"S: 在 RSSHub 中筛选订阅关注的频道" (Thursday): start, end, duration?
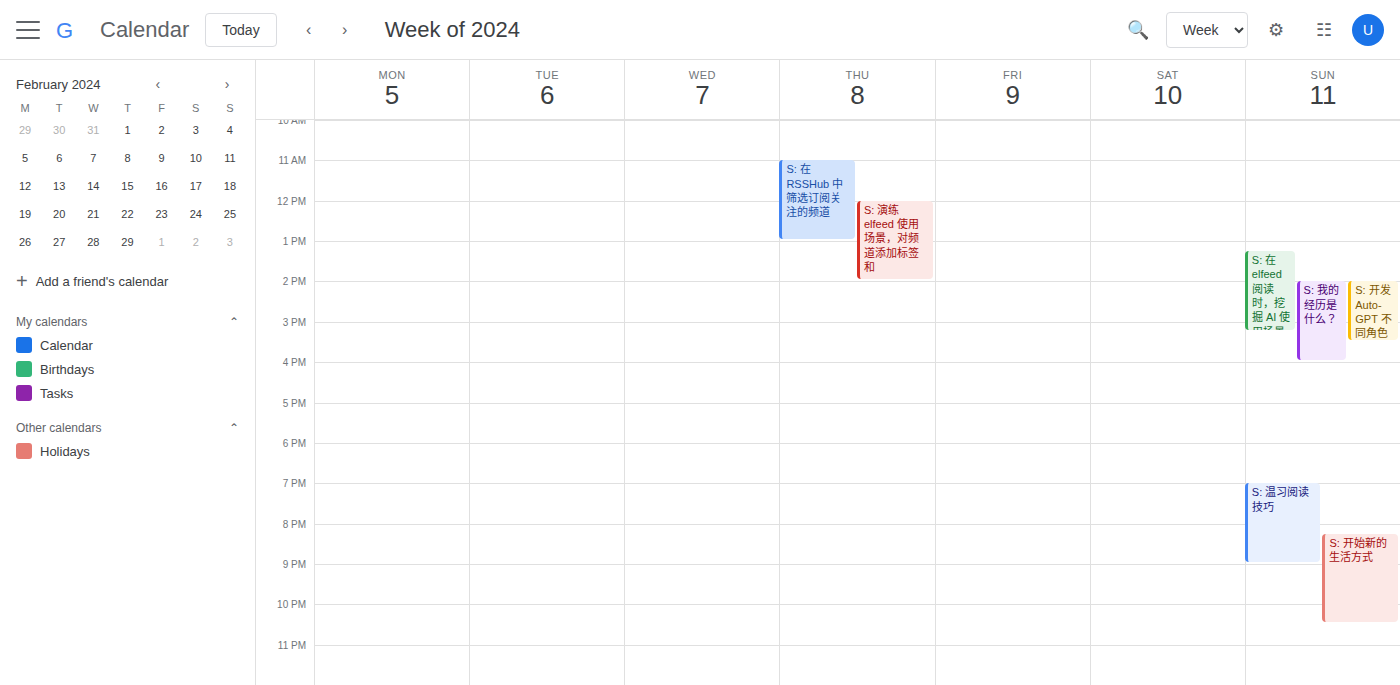
11:00 AM to 1:00 PM, 2 hours